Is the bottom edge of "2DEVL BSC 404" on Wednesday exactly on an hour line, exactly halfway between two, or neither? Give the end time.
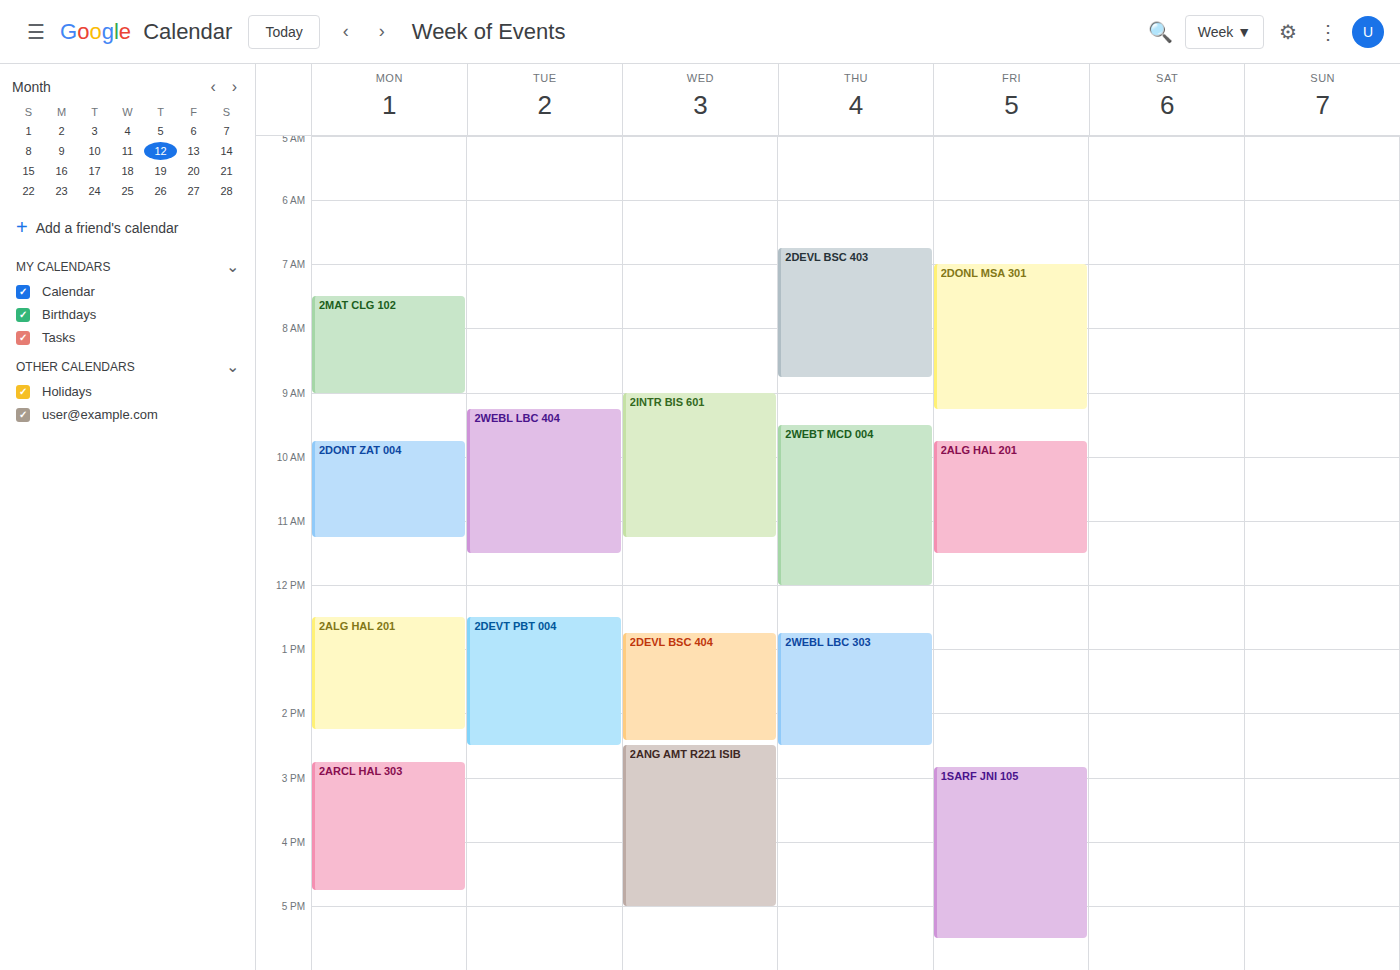
2:25 PM -- neither: 25 minutes below the 2 PM line and 35 minutes above the 3 PM line.